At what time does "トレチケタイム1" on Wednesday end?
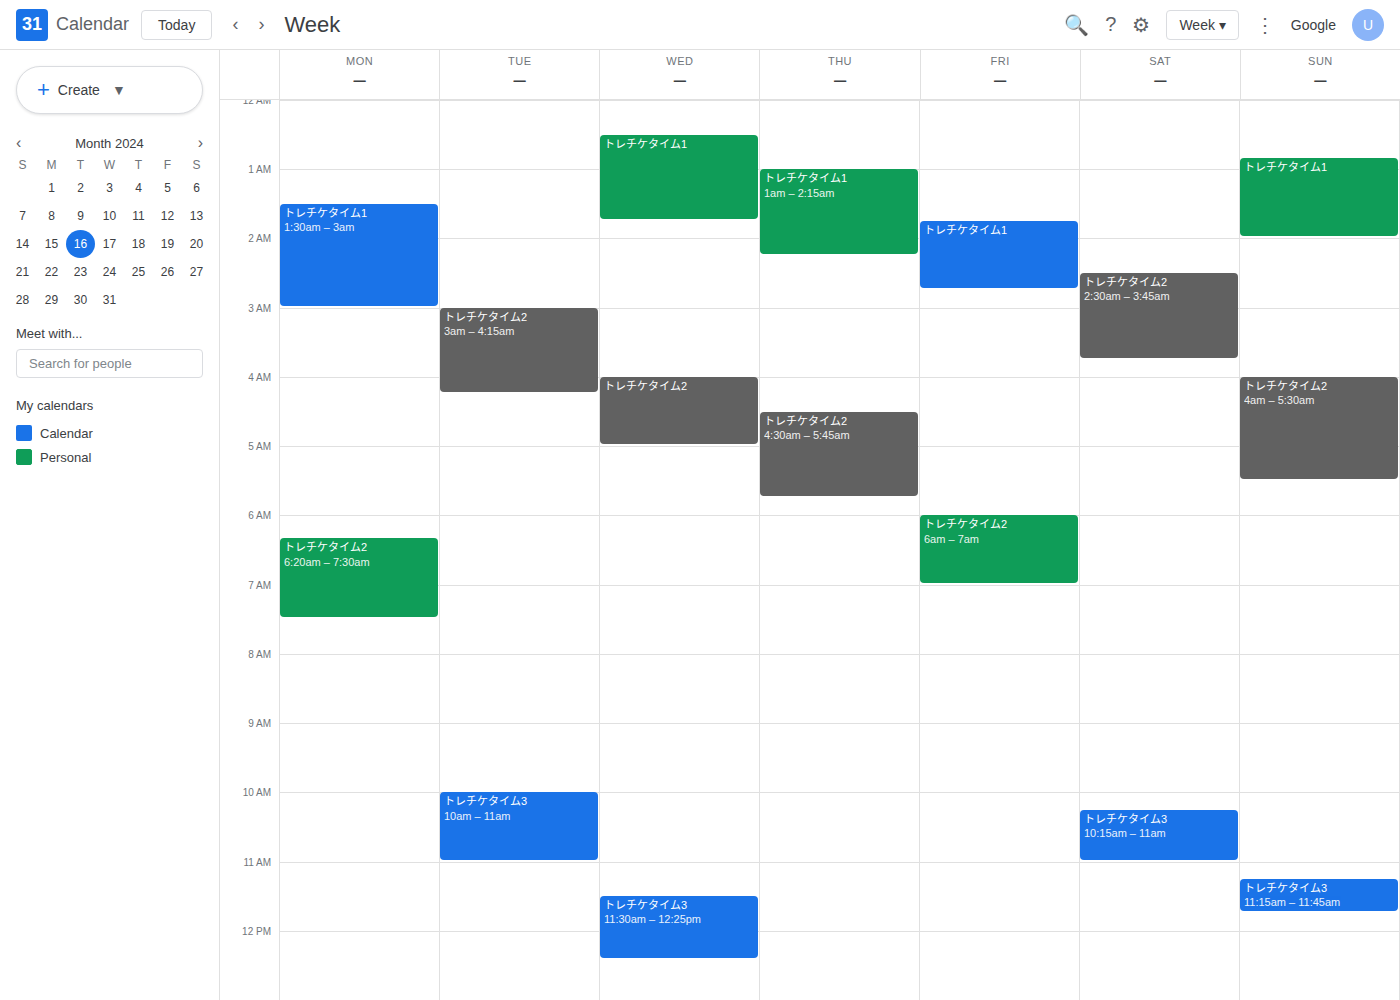
1:45 AM